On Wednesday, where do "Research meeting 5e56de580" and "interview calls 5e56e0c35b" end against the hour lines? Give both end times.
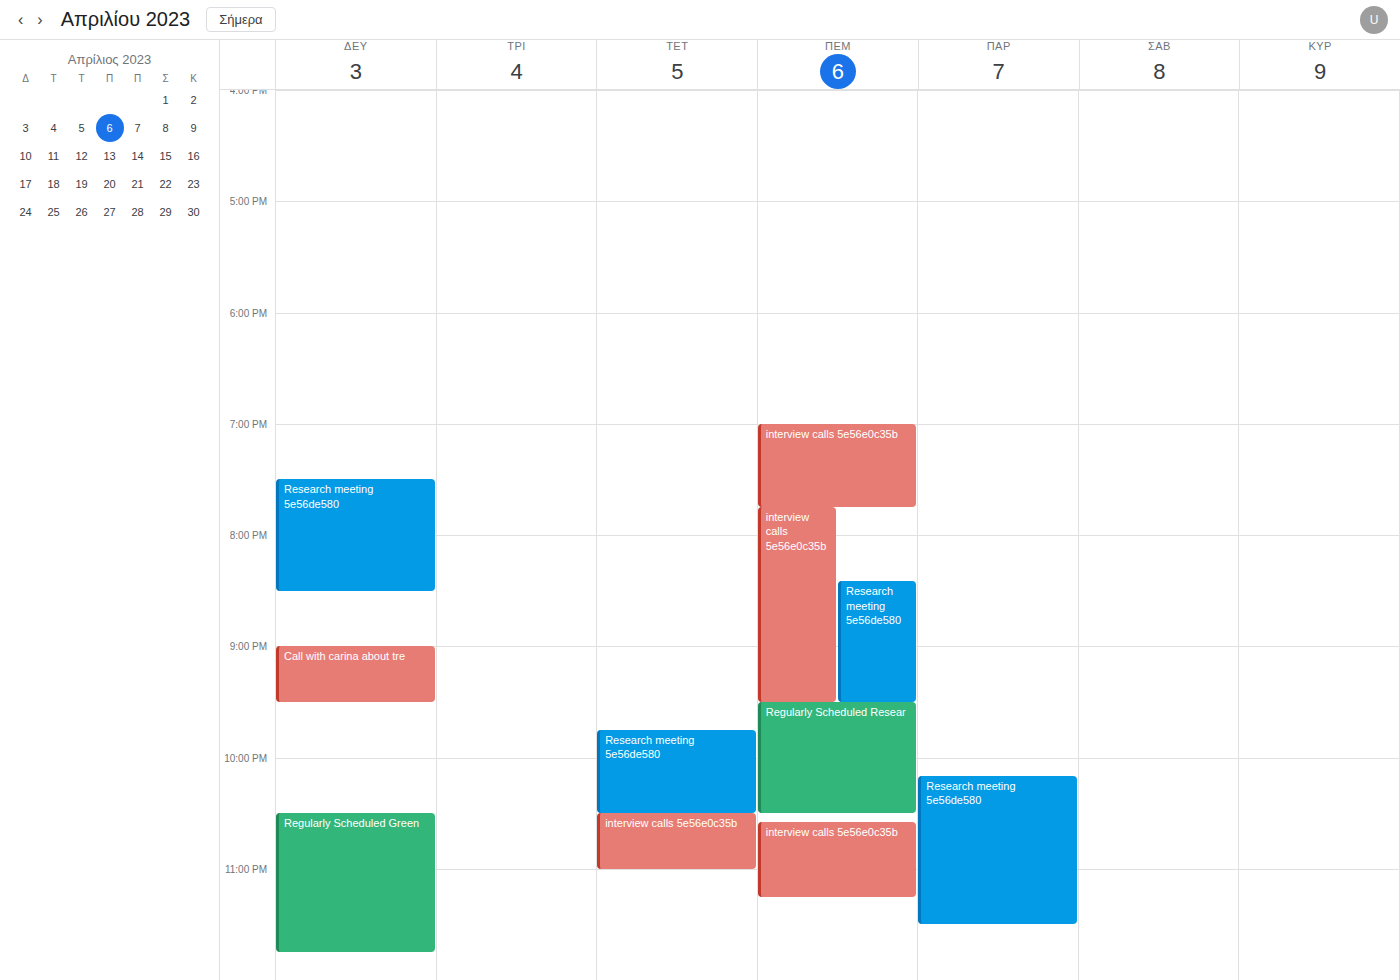
"Research meeting 5e56de580": 10:30 PM, halfway between the 10 PM and 11 PM lines. "interview calls 5e56e0c35b": 11:00 PM, exactly on the 11 PM line.